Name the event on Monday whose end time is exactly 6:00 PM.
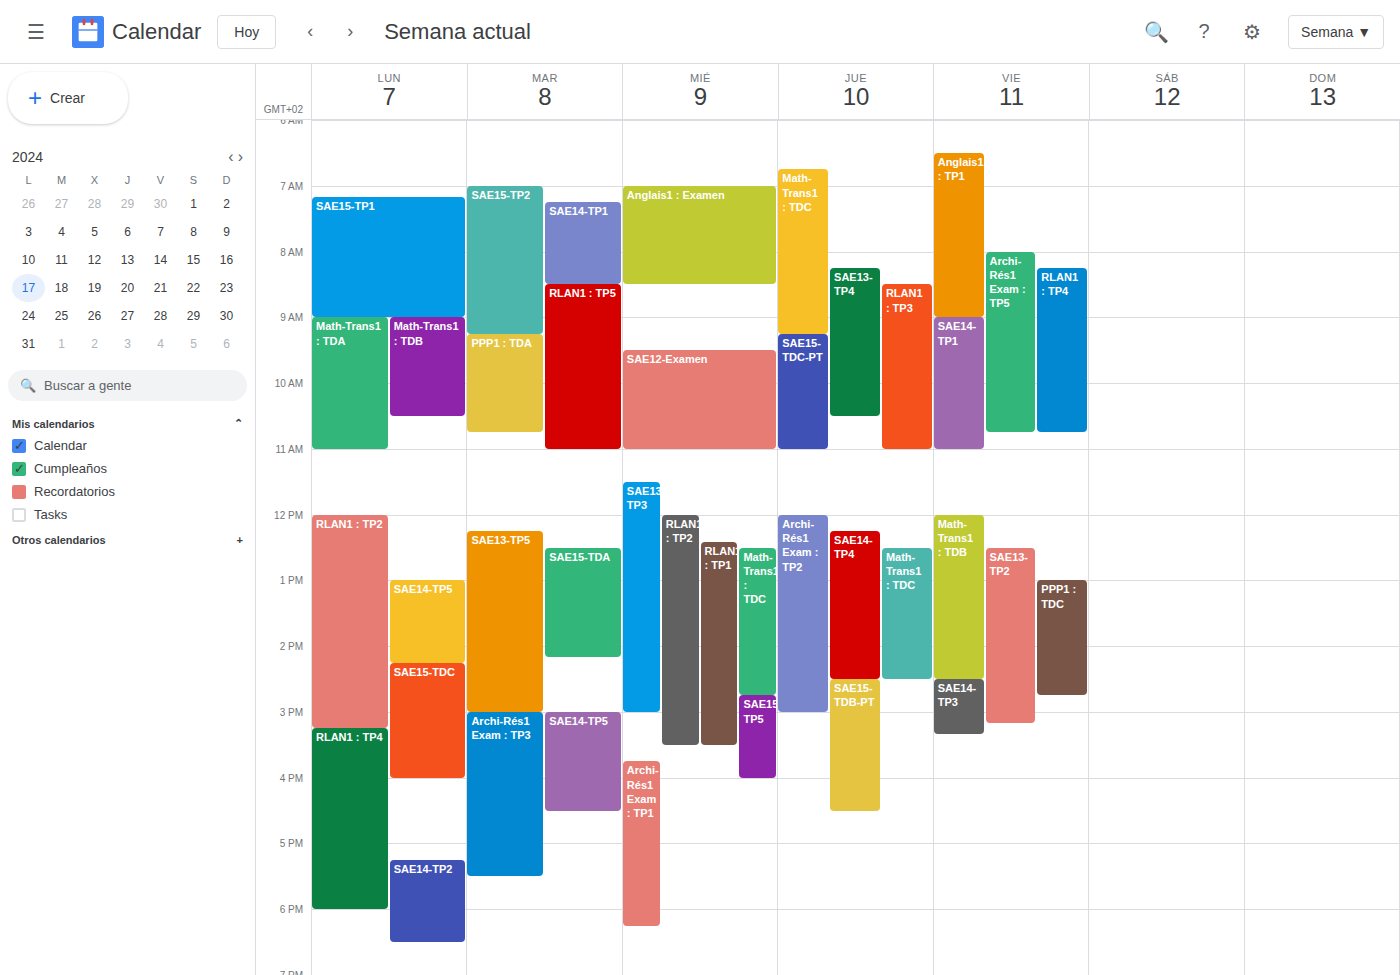
"RLAN1 : TP4"